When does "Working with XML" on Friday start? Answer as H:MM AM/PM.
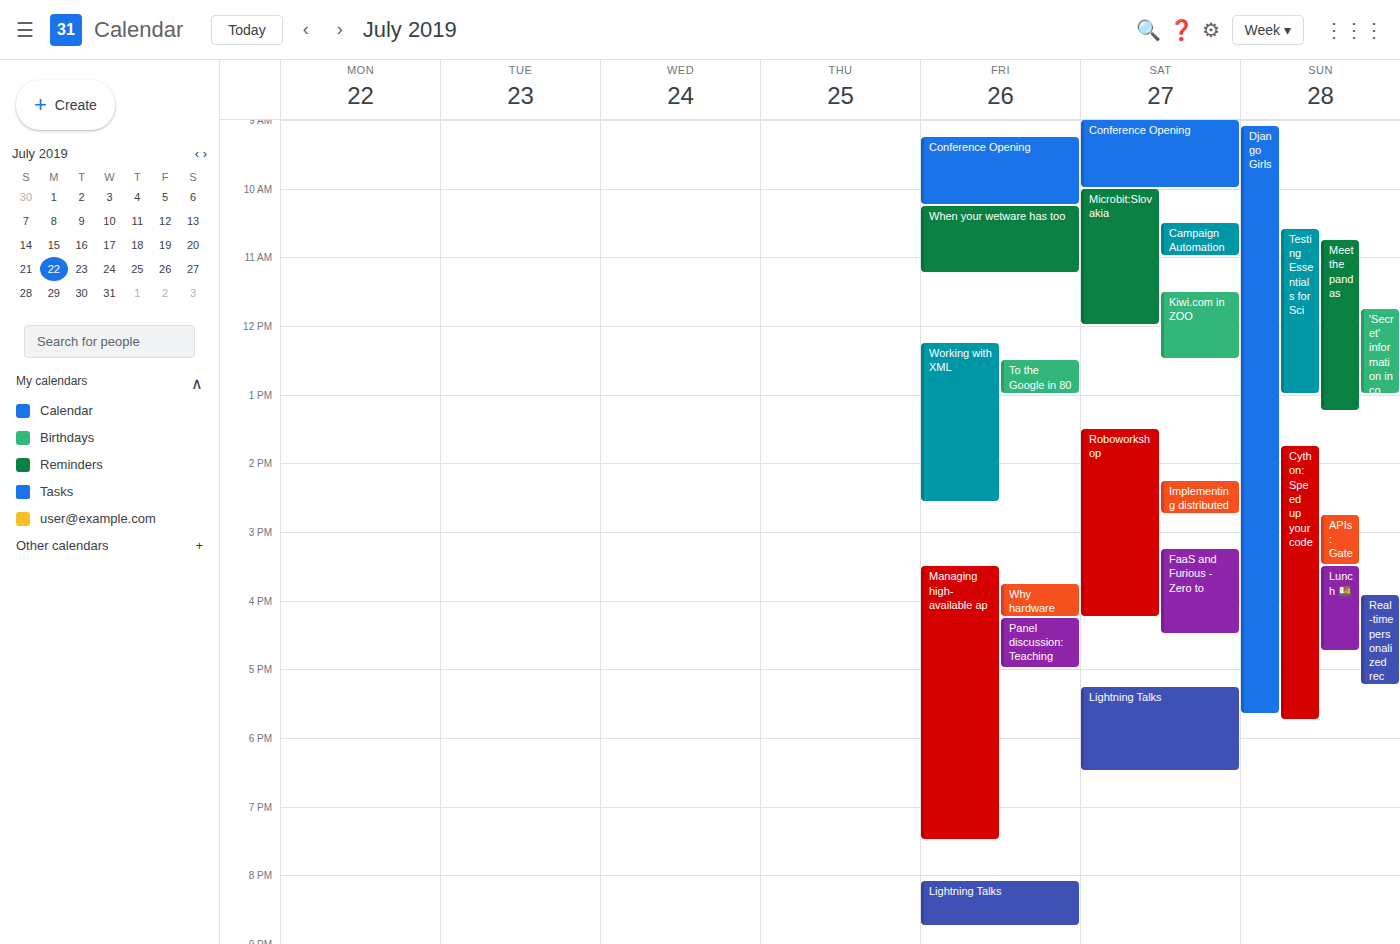
12:15 PM